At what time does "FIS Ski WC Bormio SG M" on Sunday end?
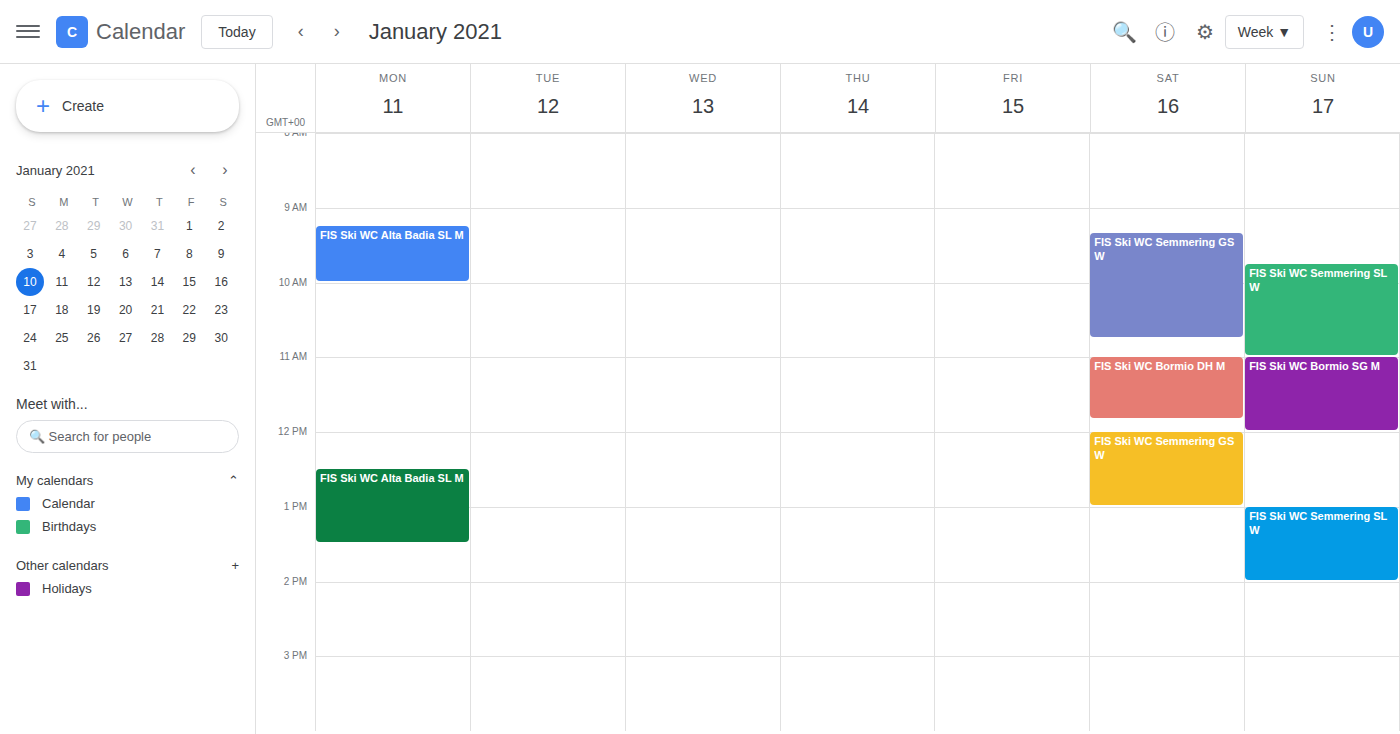
12:00 PM